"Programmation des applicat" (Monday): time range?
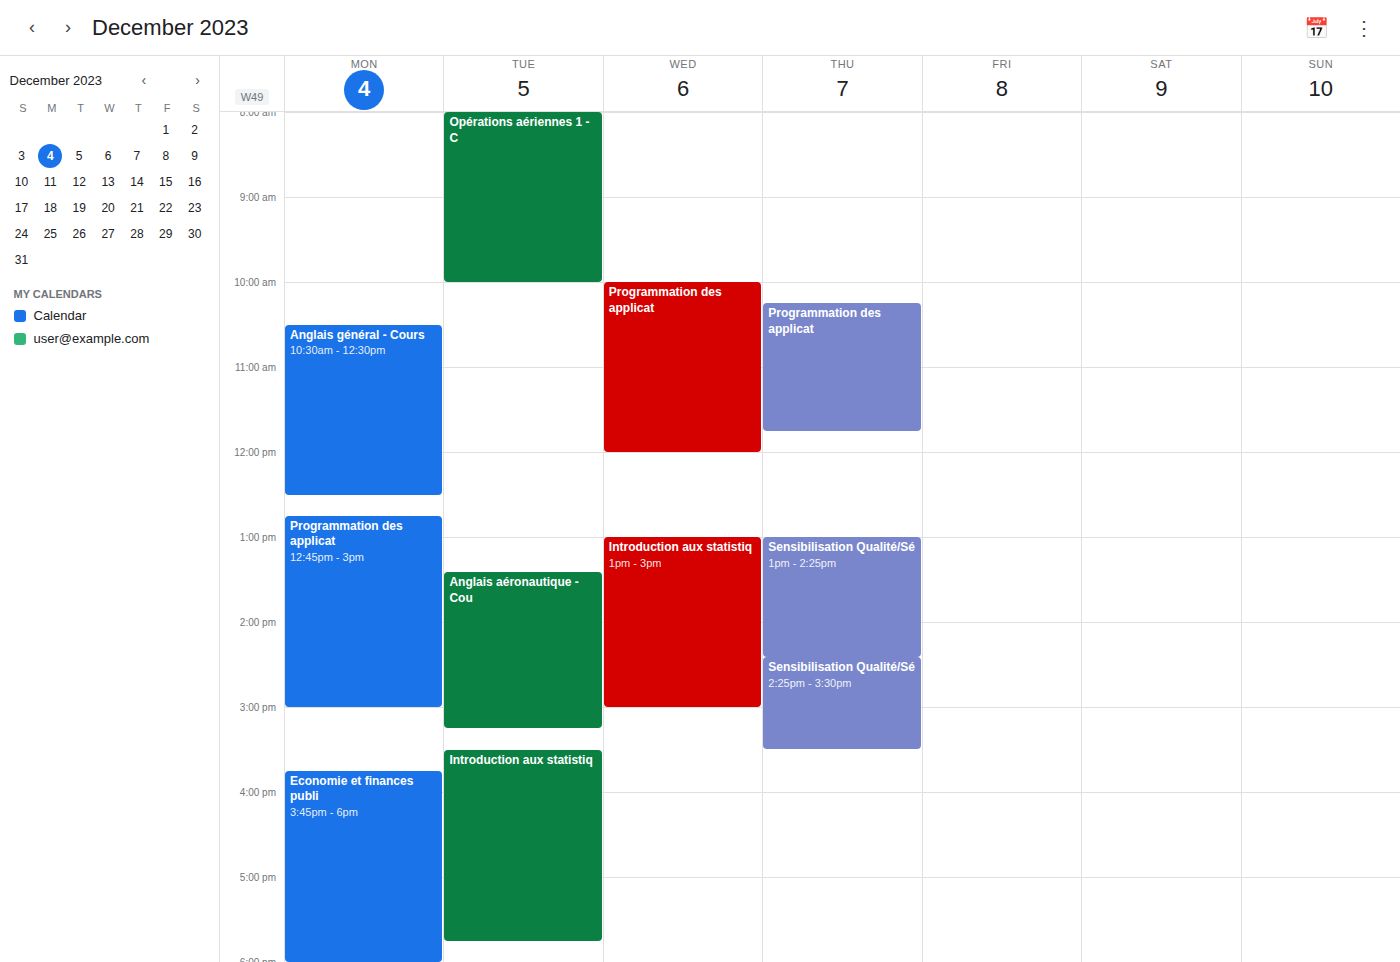
12:45 PM to 3:00 PM